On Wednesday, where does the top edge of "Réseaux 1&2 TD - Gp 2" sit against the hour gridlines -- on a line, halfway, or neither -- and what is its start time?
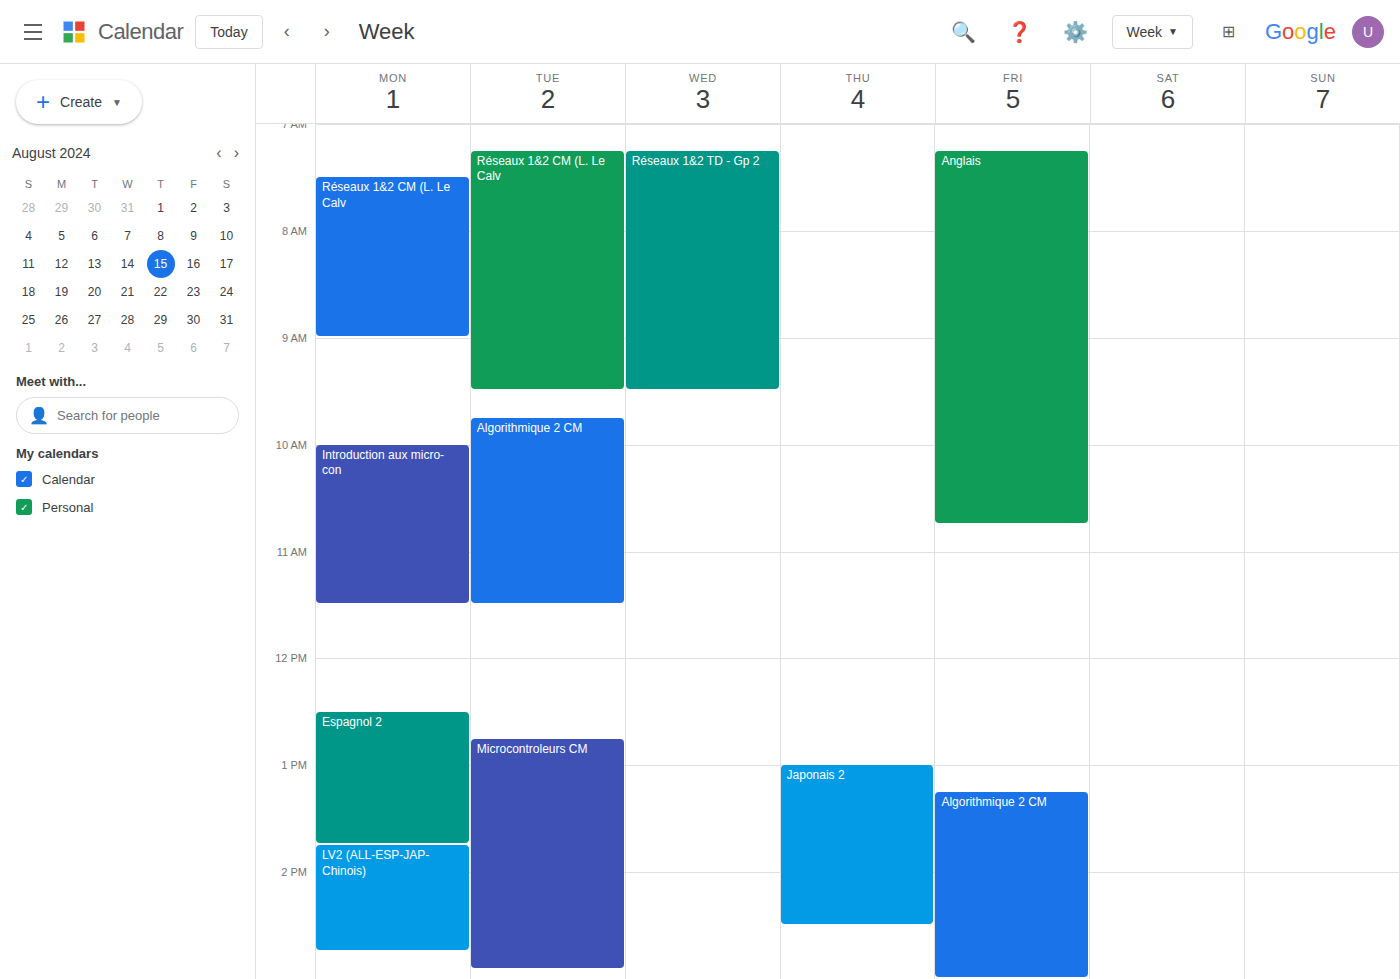
7:15 AM -- neither: a quarter of the way from the 7 AM line to the 8 AM line.